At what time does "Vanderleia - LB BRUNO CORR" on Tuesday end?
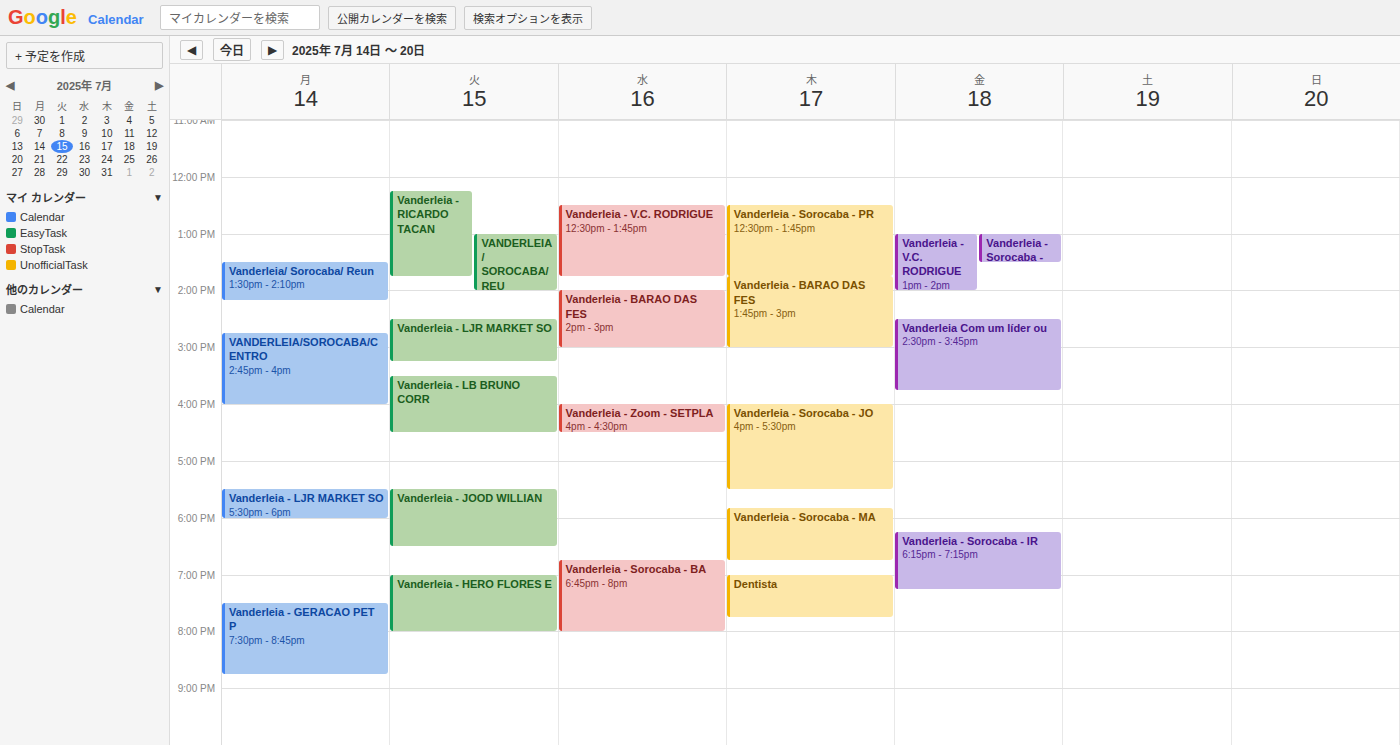
4:30 PM